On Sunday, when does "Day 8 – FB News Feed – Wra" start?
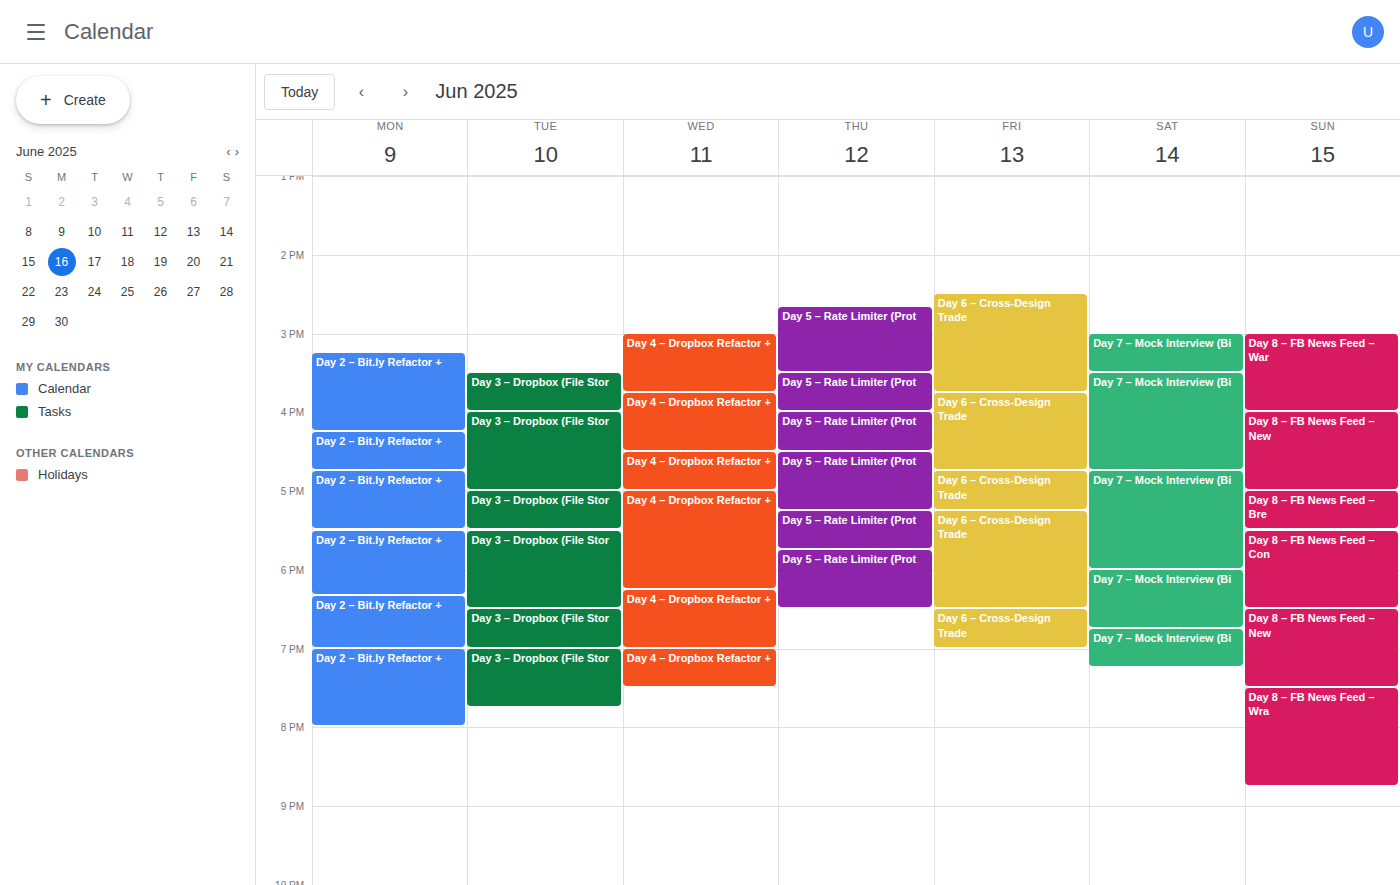
19:30